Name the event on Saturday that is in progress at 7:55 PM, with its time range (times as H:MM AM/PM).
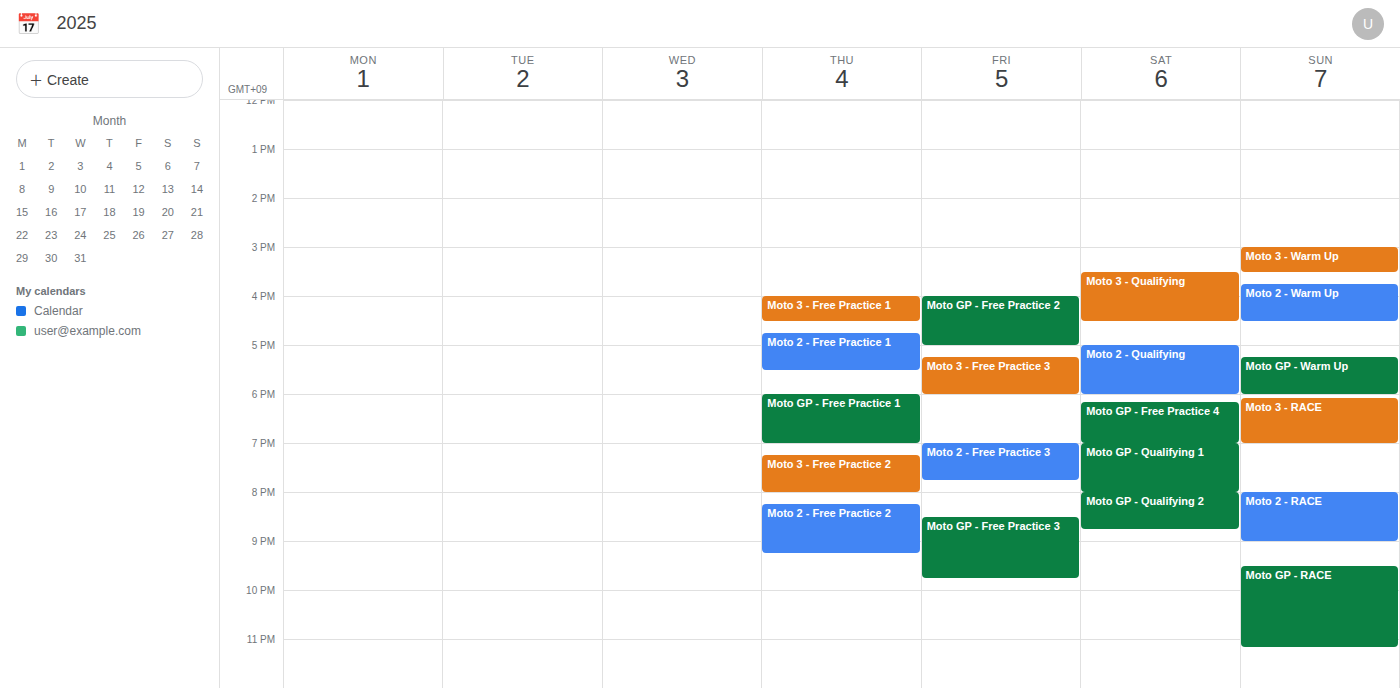
"Moto GP - Qualifying 1", 7:00 PM to 8:00 PM